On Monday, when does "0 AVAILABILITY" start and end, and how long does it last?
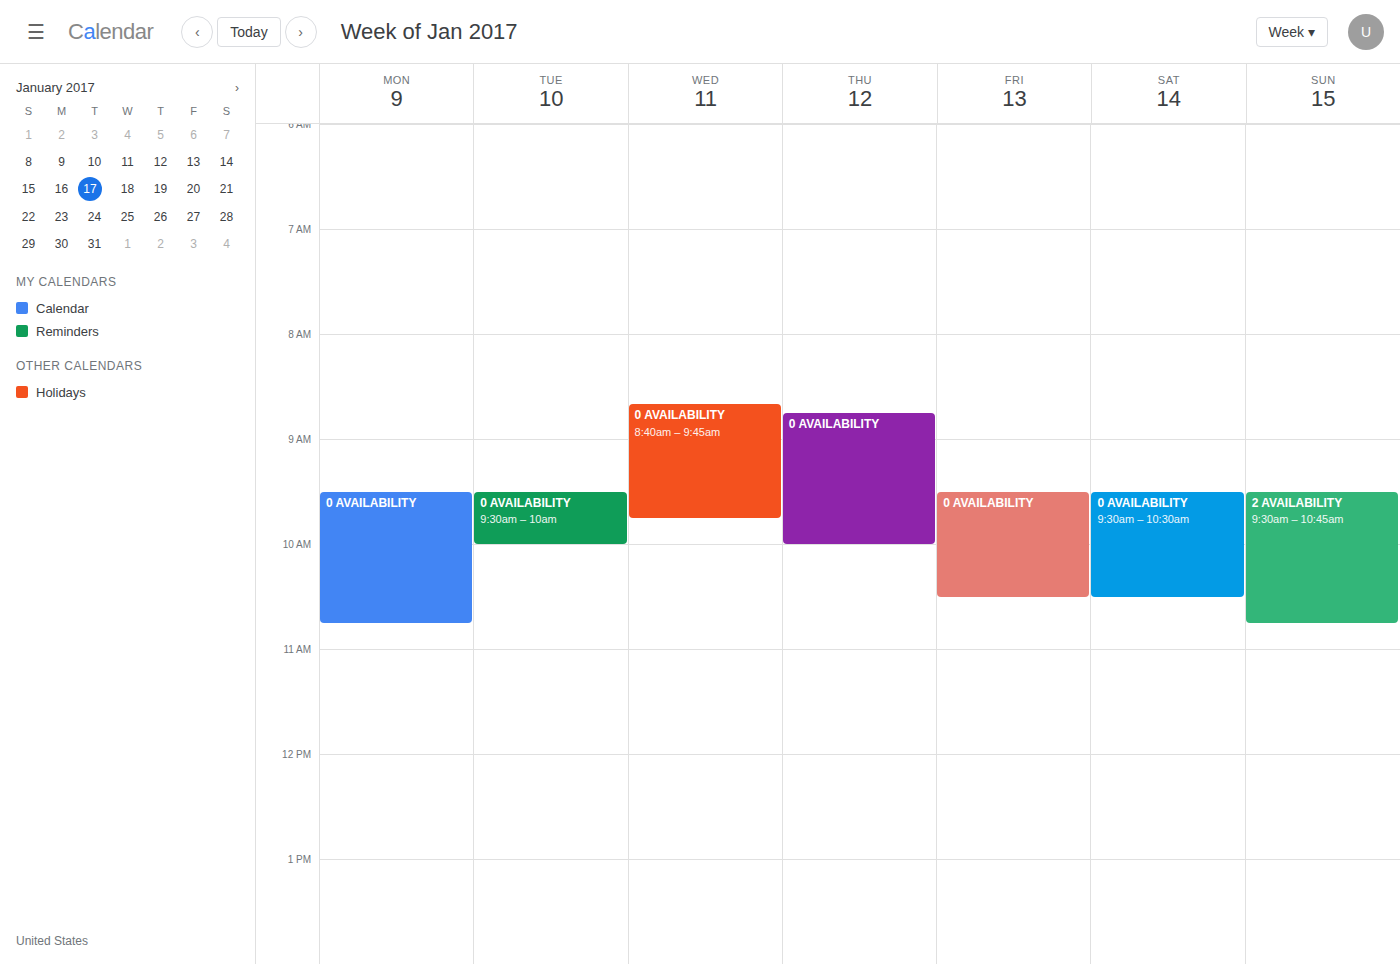
9:30 AM to 10:45 AM, 1 hour 15 minutes